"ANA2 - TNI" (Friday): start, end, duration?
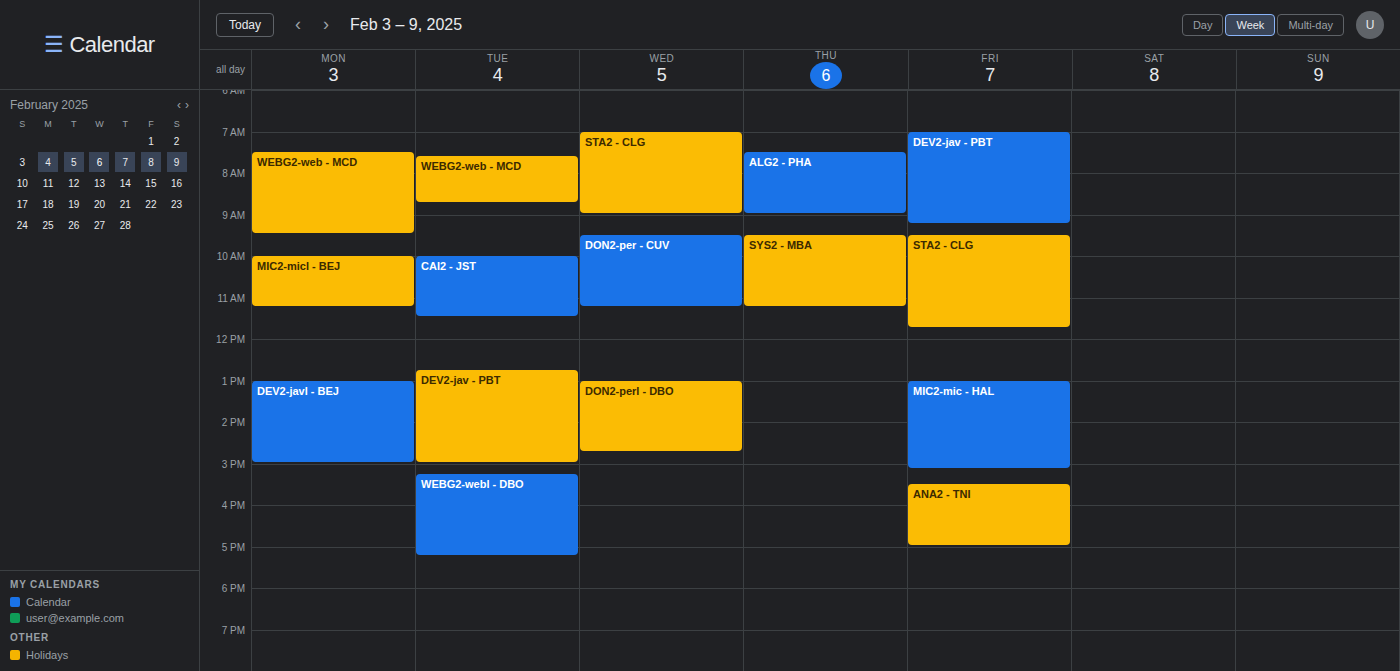
3:30 PM to 5:00 PM, 1 hour 30 minutes